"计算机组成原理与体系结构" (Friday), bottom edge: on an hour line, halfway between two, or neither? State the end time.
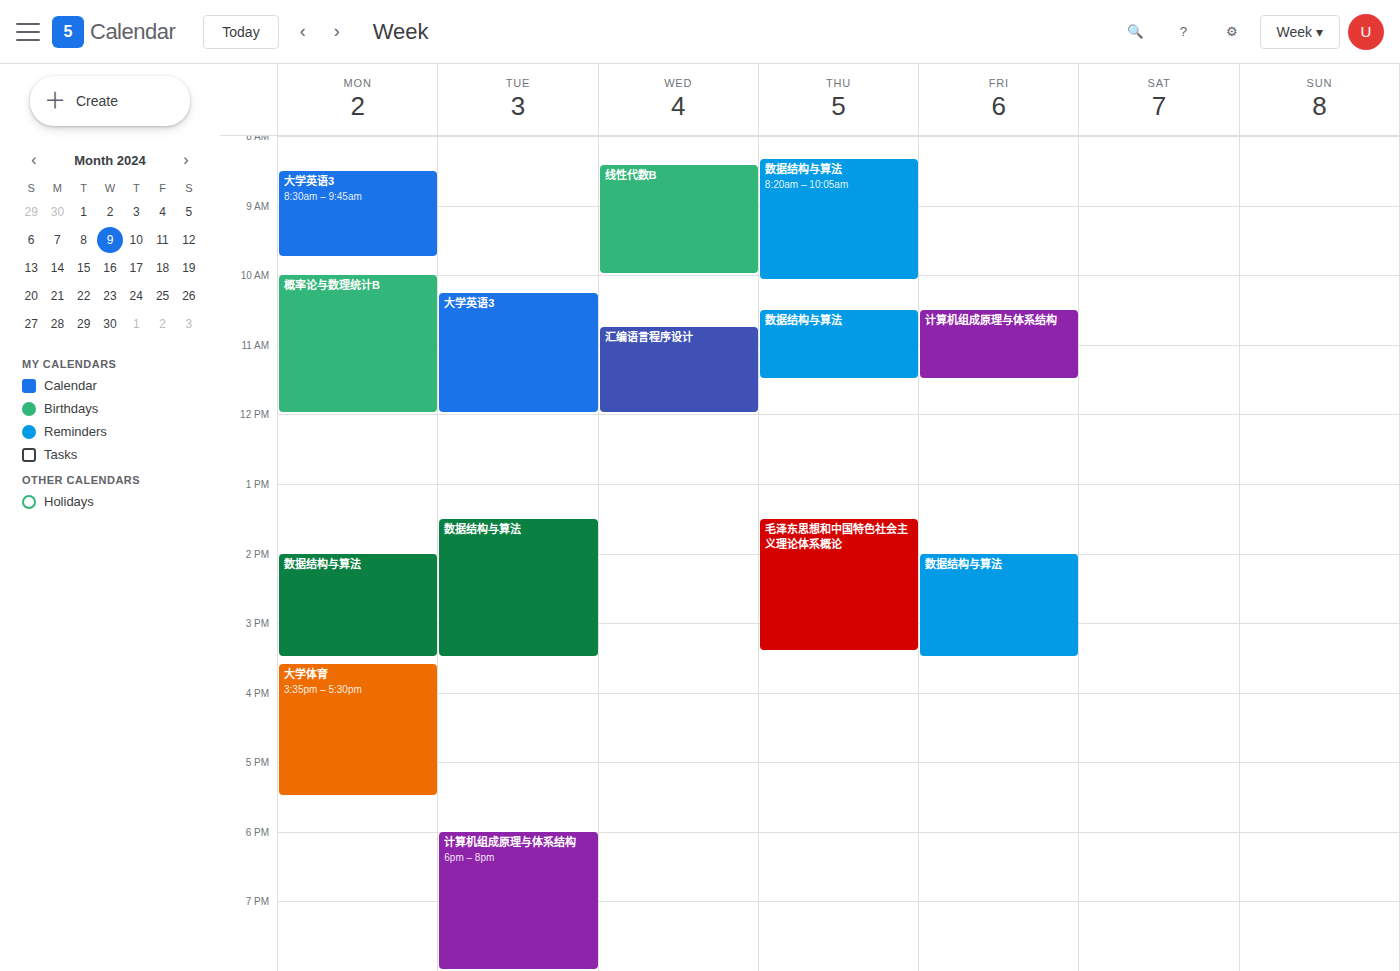
11:30 AM -- halfway between the 11 AM and 12 PM lines.